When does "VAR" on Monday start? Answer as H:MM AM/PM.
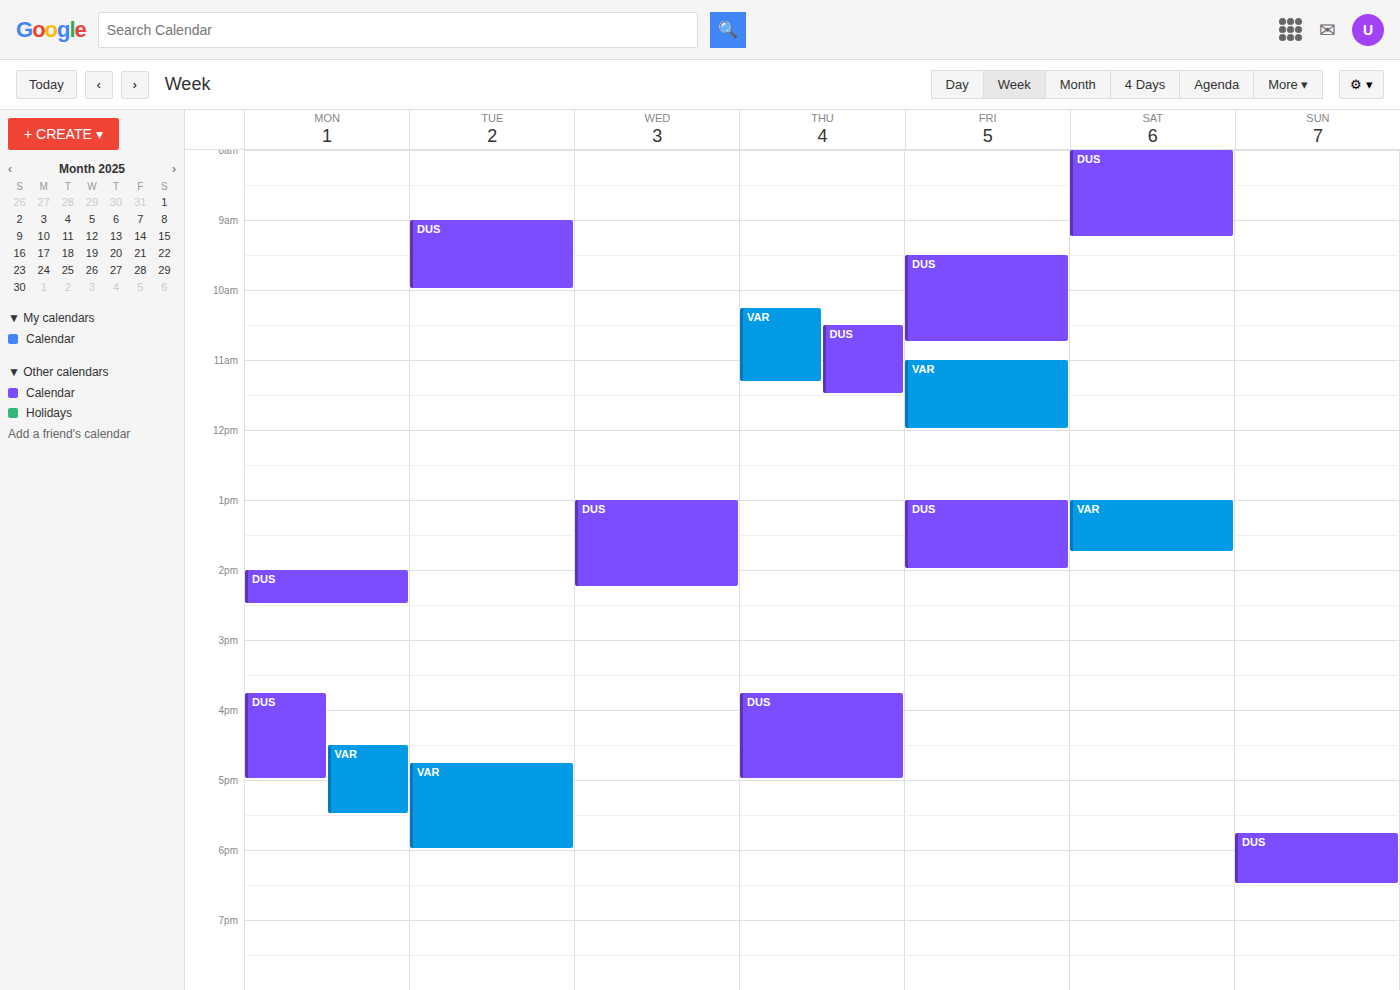
4:30 PM